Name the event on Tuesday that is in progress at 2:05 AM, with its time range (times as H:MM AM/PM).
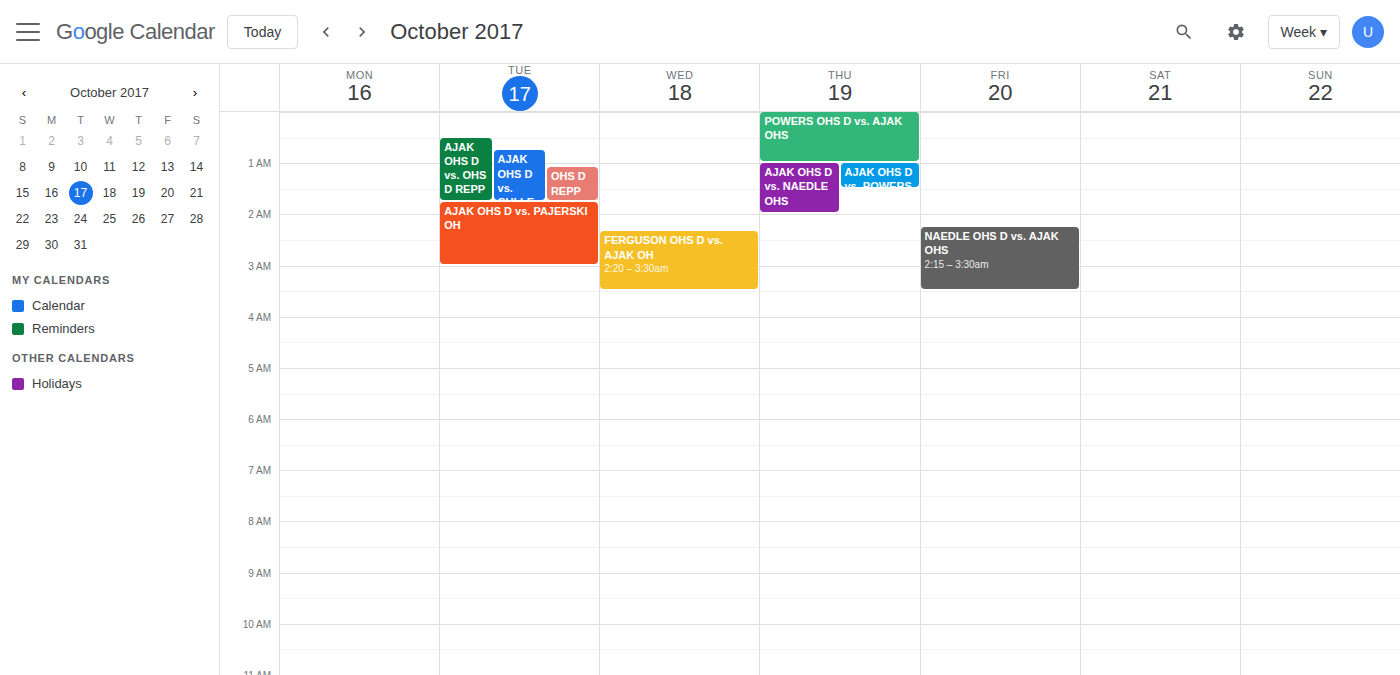
"AJAK OHS D vs. PAJERSKI OH", 1:45 AM to 3:00 AM